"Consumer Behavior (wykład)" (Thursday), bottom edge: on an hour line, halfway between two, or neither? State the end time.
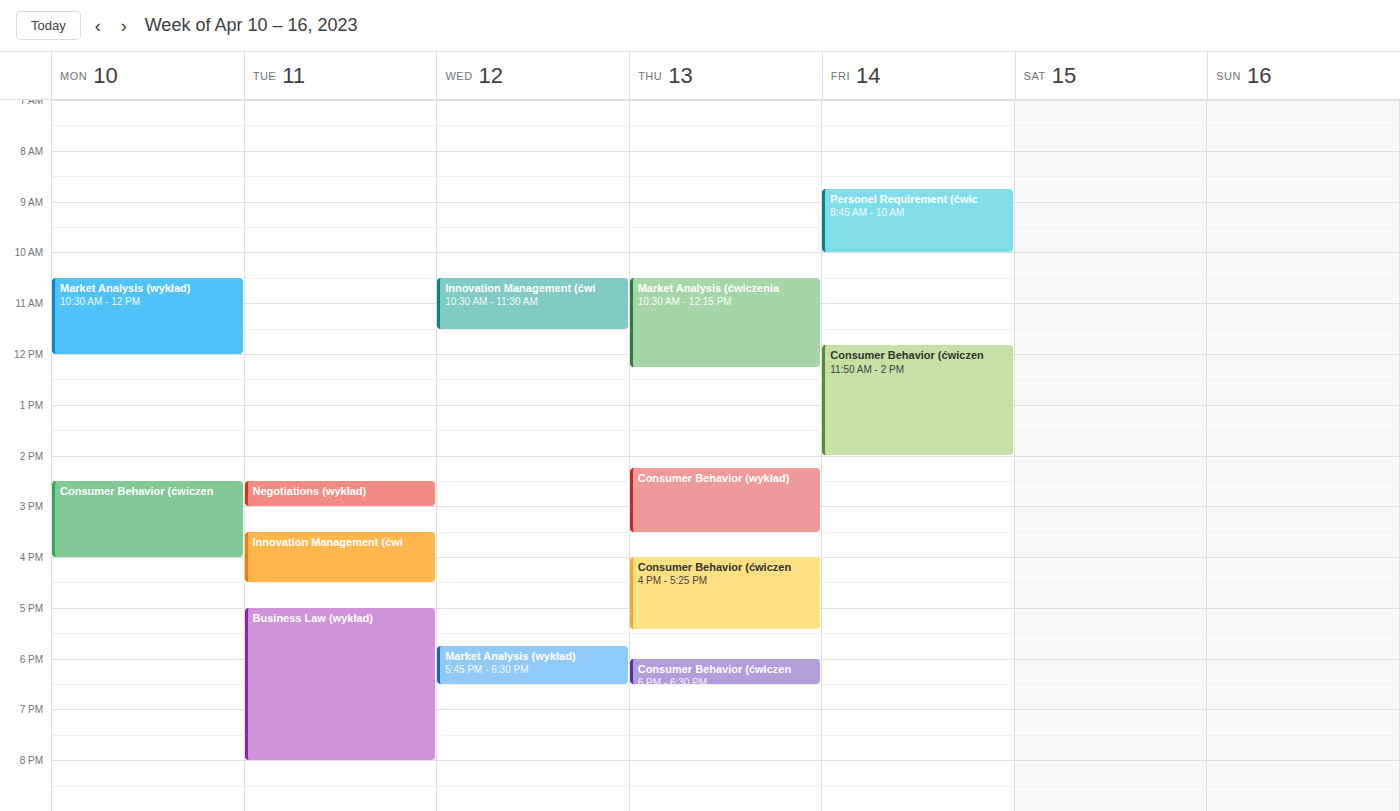
3:30 PM -- halfway between the 3 PM and 4 PM lines.